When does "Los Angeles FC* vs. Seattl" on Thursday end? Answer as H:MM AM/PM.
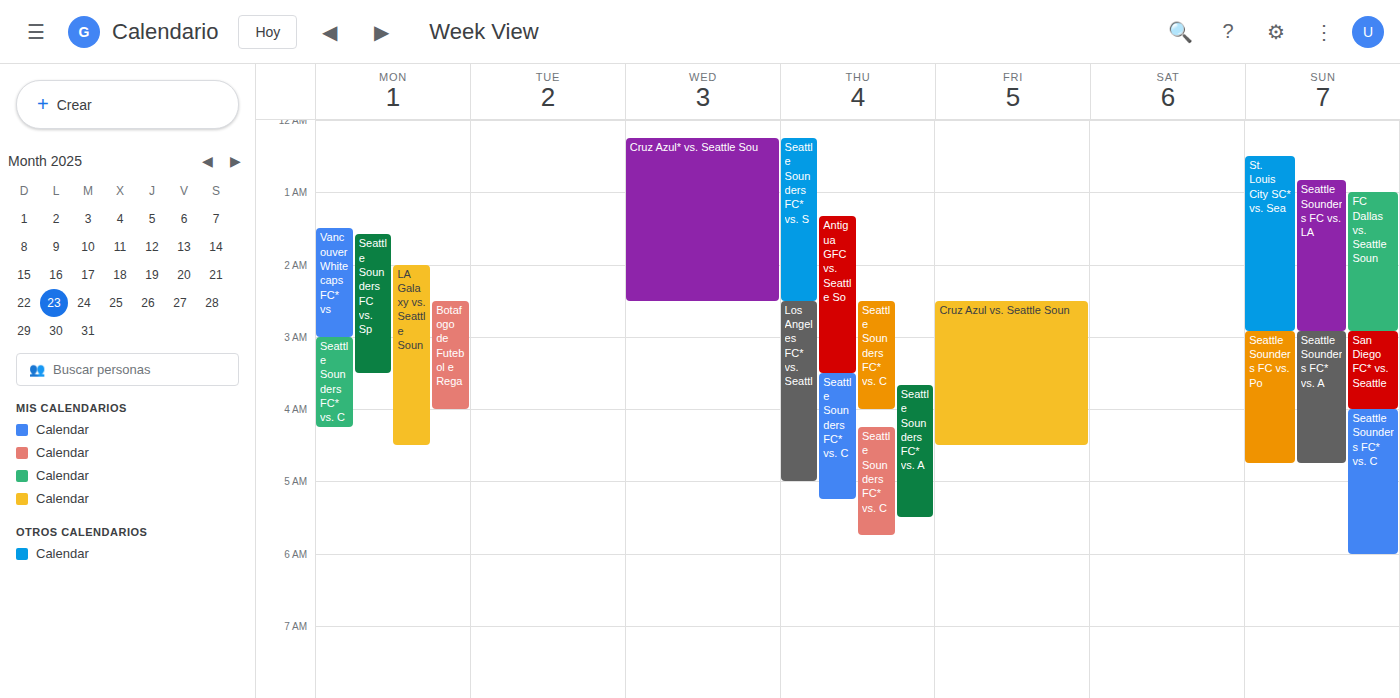
5:00 AM